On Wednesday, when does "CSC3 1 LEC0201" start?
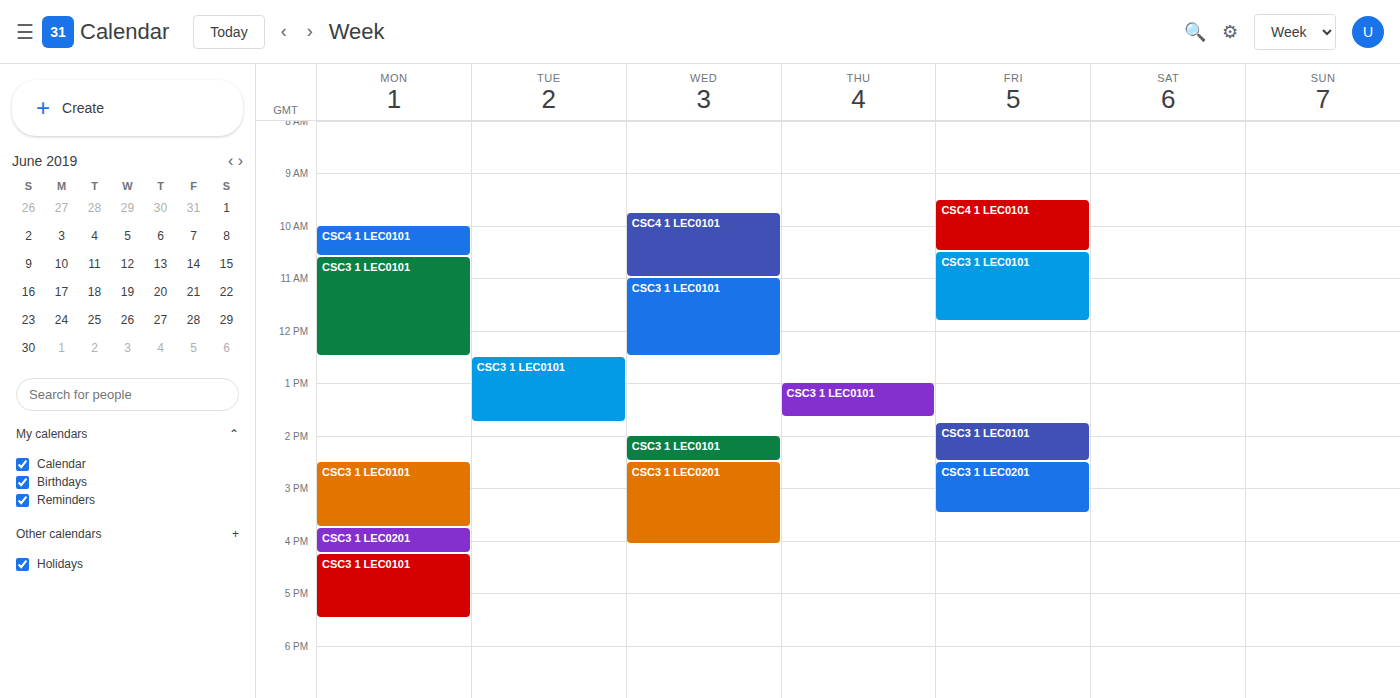
2:30 PM